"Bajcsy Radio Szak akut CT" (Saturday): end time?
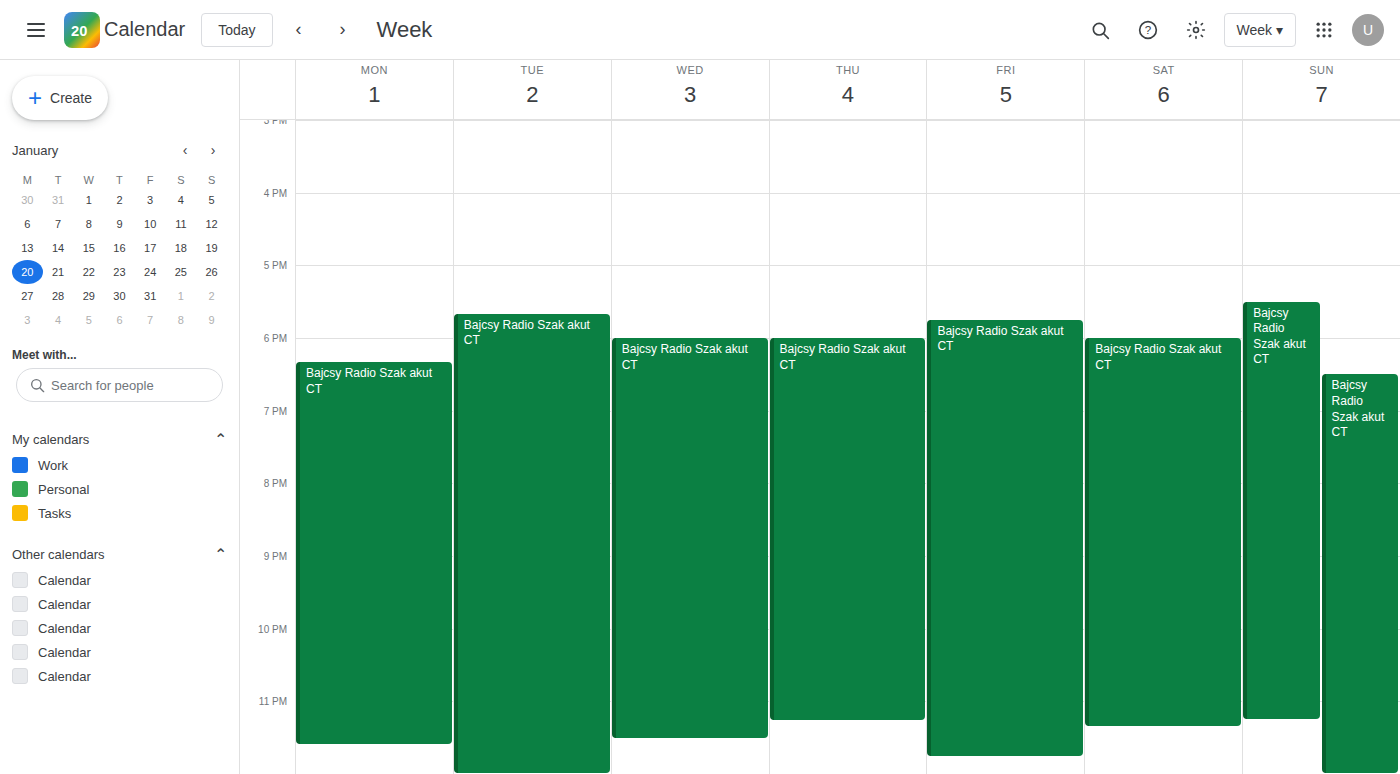
11:20 PM